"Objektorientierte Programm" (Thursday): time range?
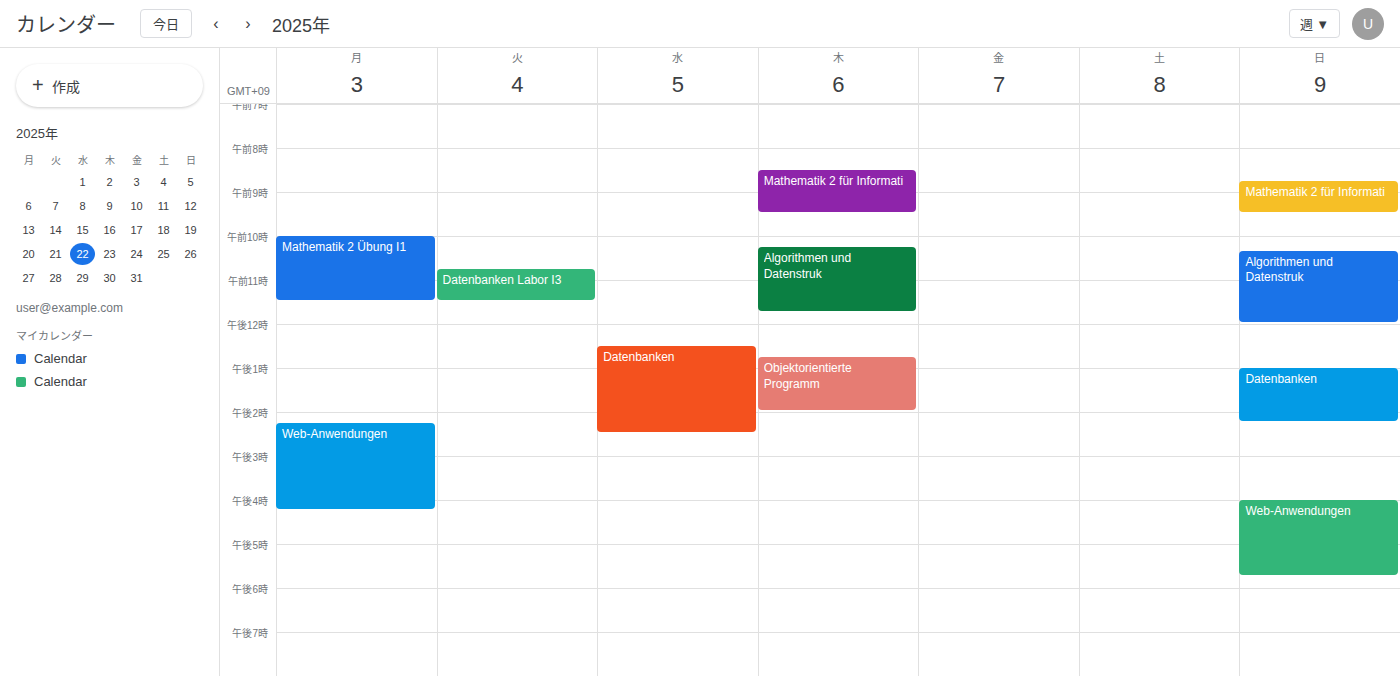
12:45 PM to 2:00 PM